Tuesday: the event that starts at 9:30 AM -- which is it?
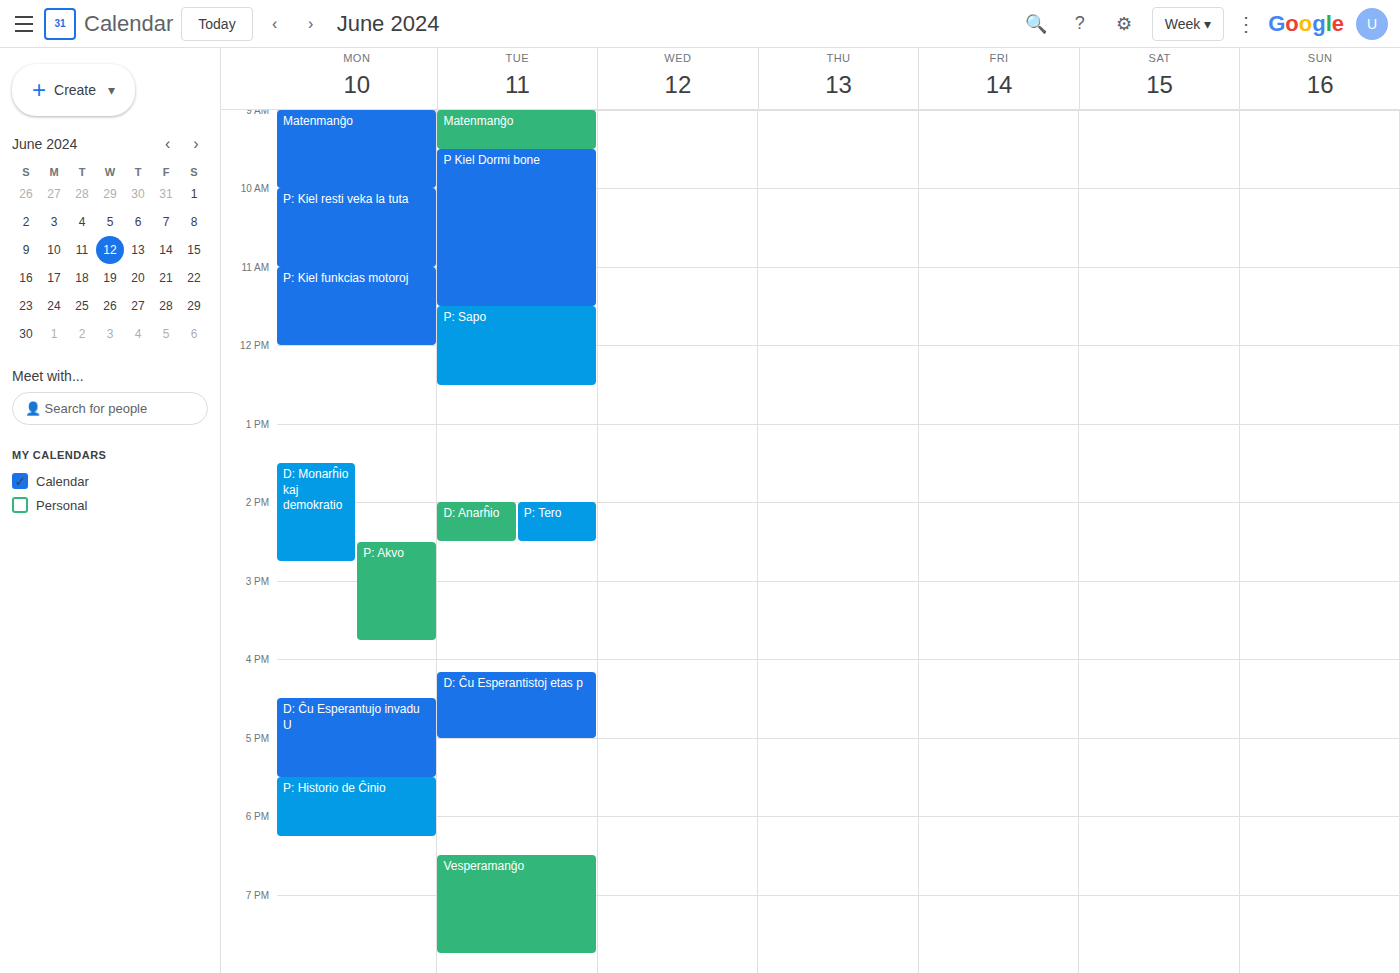
"P Kiel Dormi bone"